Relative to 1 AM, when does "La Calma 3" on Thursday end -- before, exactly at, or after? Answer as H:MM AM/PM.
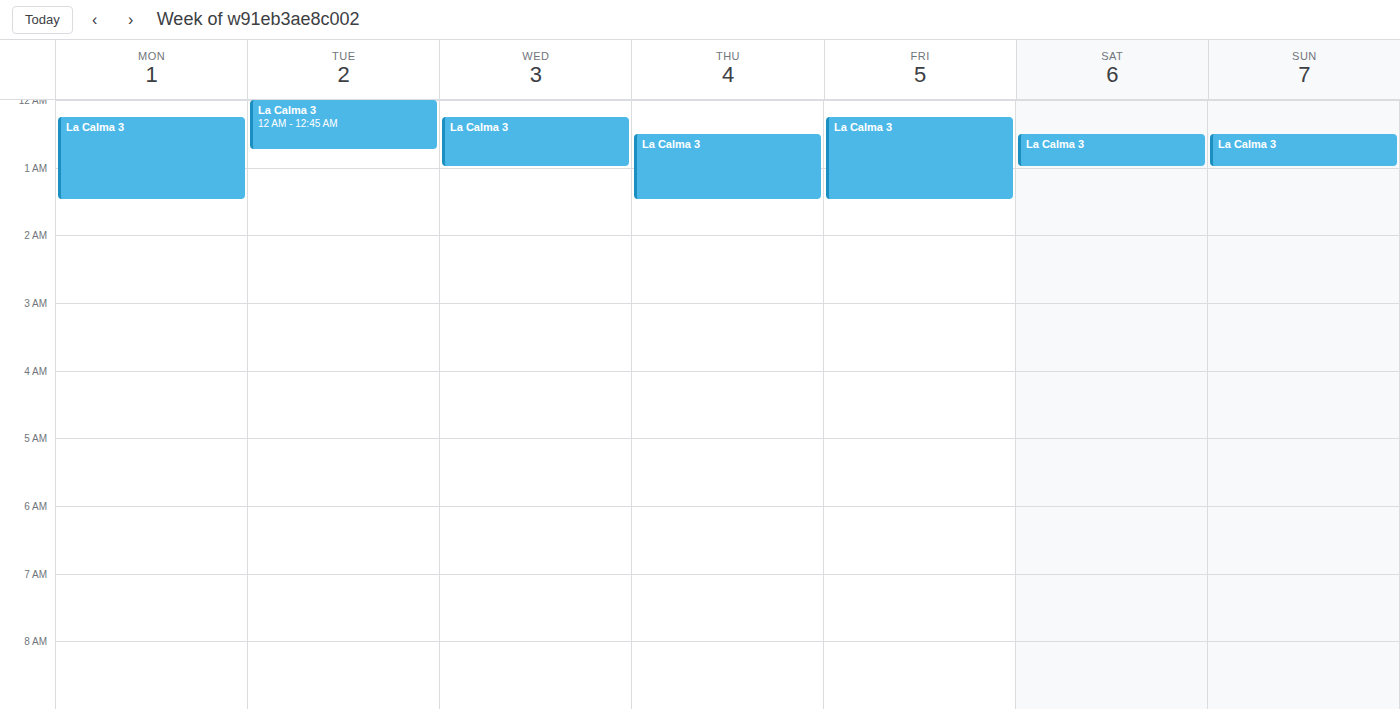
1:30 AM -- after 1 AM, 30 minutes below the 1 AM line.